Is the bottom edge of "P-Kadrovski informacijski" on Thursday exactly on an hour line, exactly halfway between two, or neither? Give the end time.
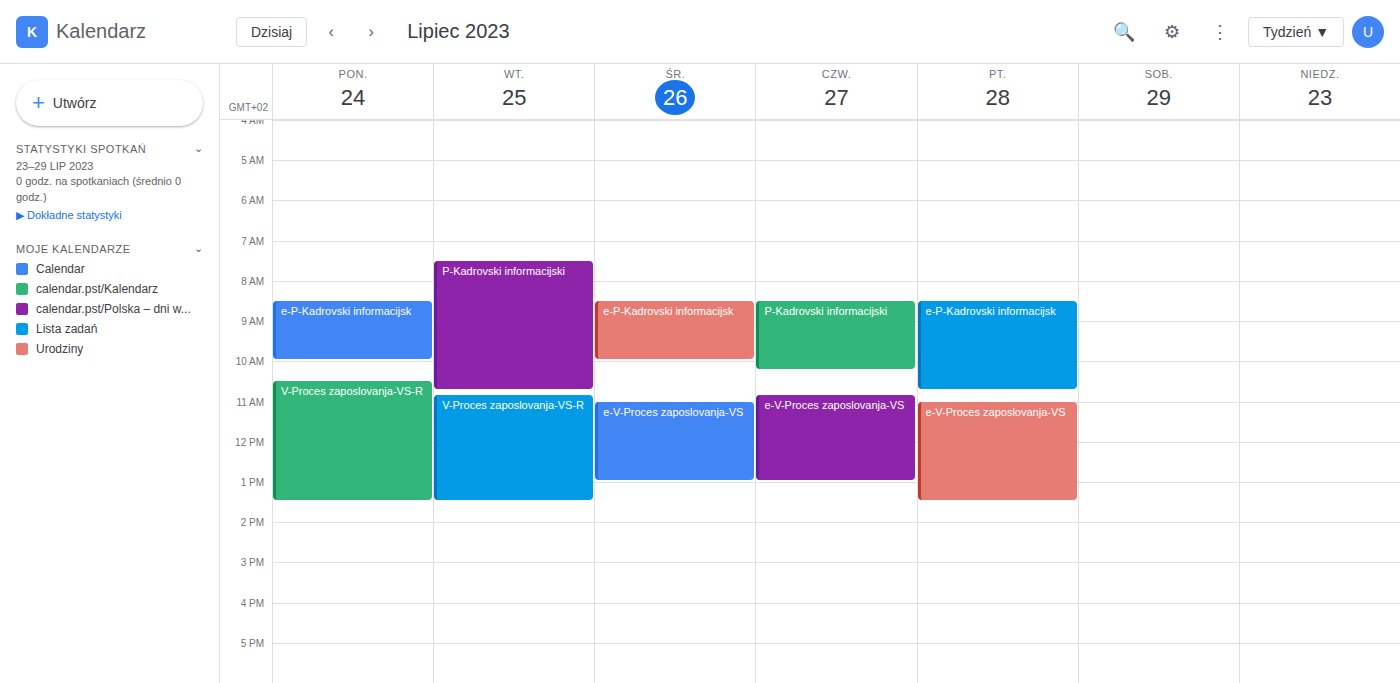
10:15 AM -- neither: a quarter of the way from the 10 AM line to the 11 AM line.